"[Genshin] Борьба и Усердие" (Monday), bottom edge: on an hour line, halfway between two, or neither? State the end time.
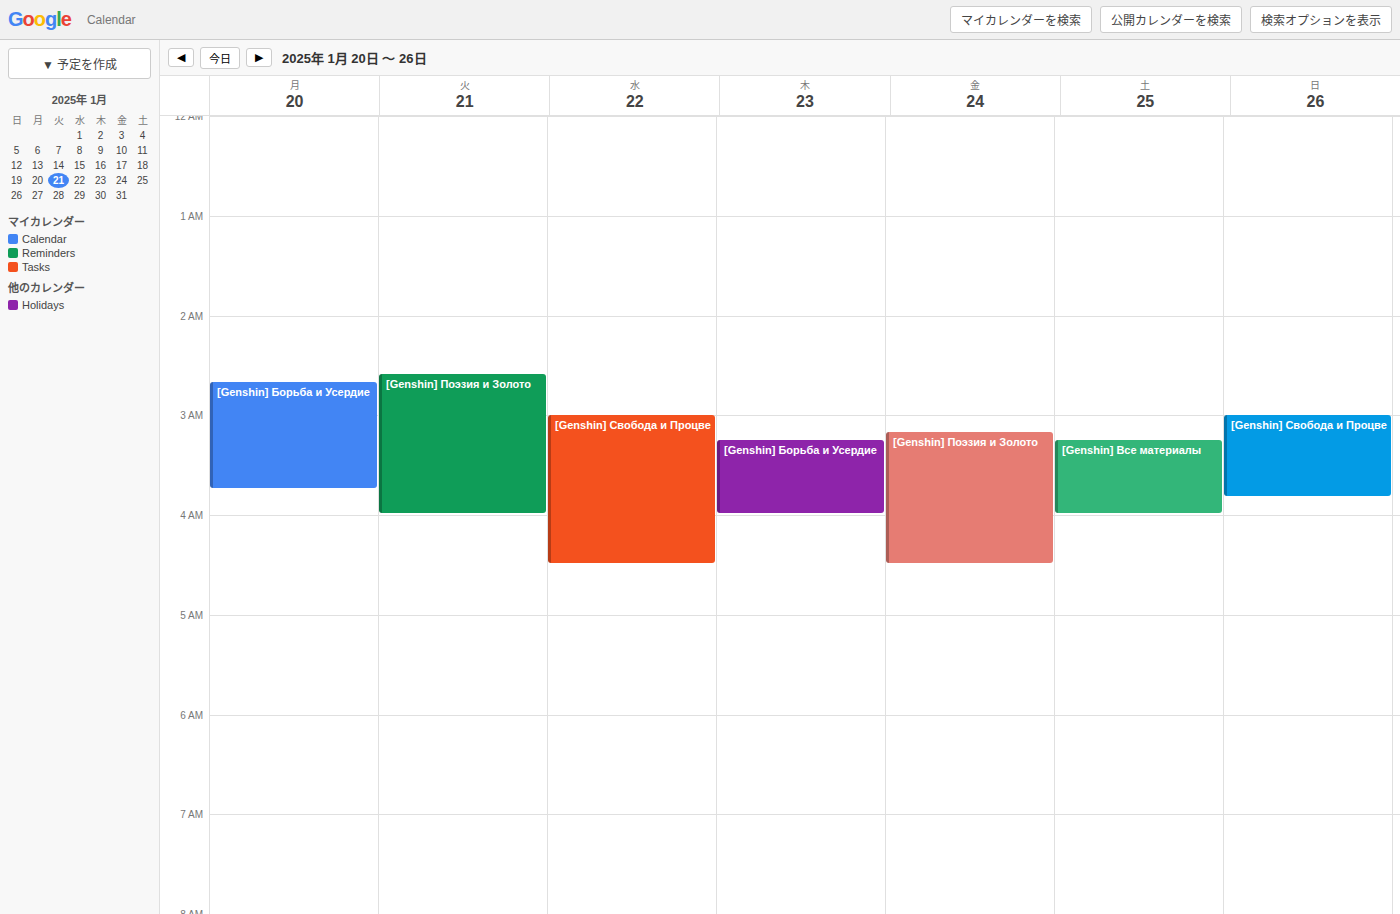
3:45 AM -- neither: three quarters of the way from the 3 AM line to the 4 AM line.